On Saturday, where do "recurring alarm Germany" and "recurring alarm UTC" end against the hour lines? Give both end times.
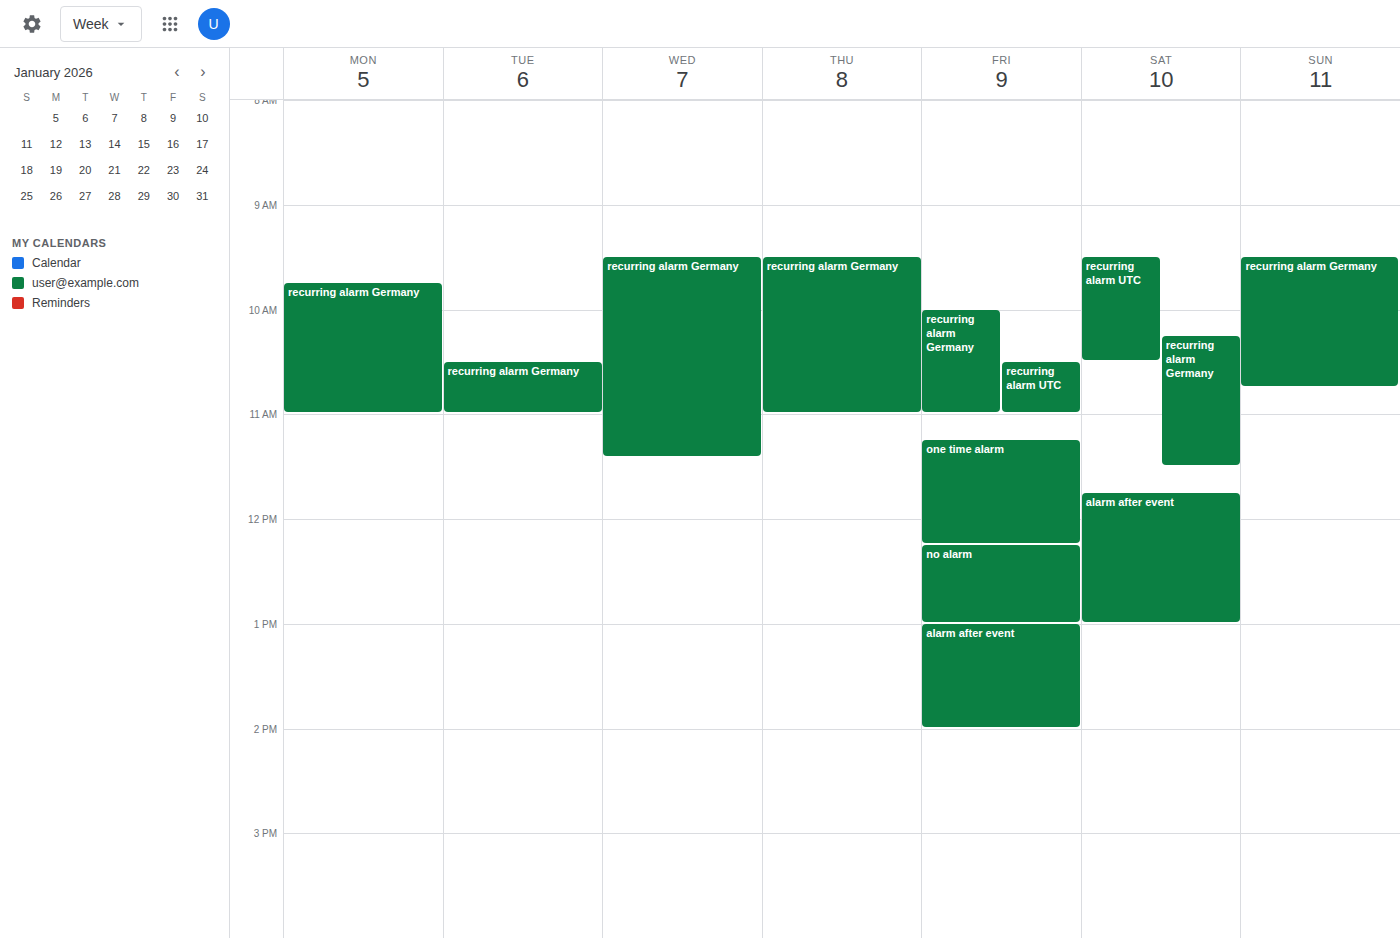
"recurring alarm Germany": 11:30, halfway between the 11:00 and 12:00 lines. "recurring alarm UTC": 10:30, halfway between the 10:00 and 11:00 lines.